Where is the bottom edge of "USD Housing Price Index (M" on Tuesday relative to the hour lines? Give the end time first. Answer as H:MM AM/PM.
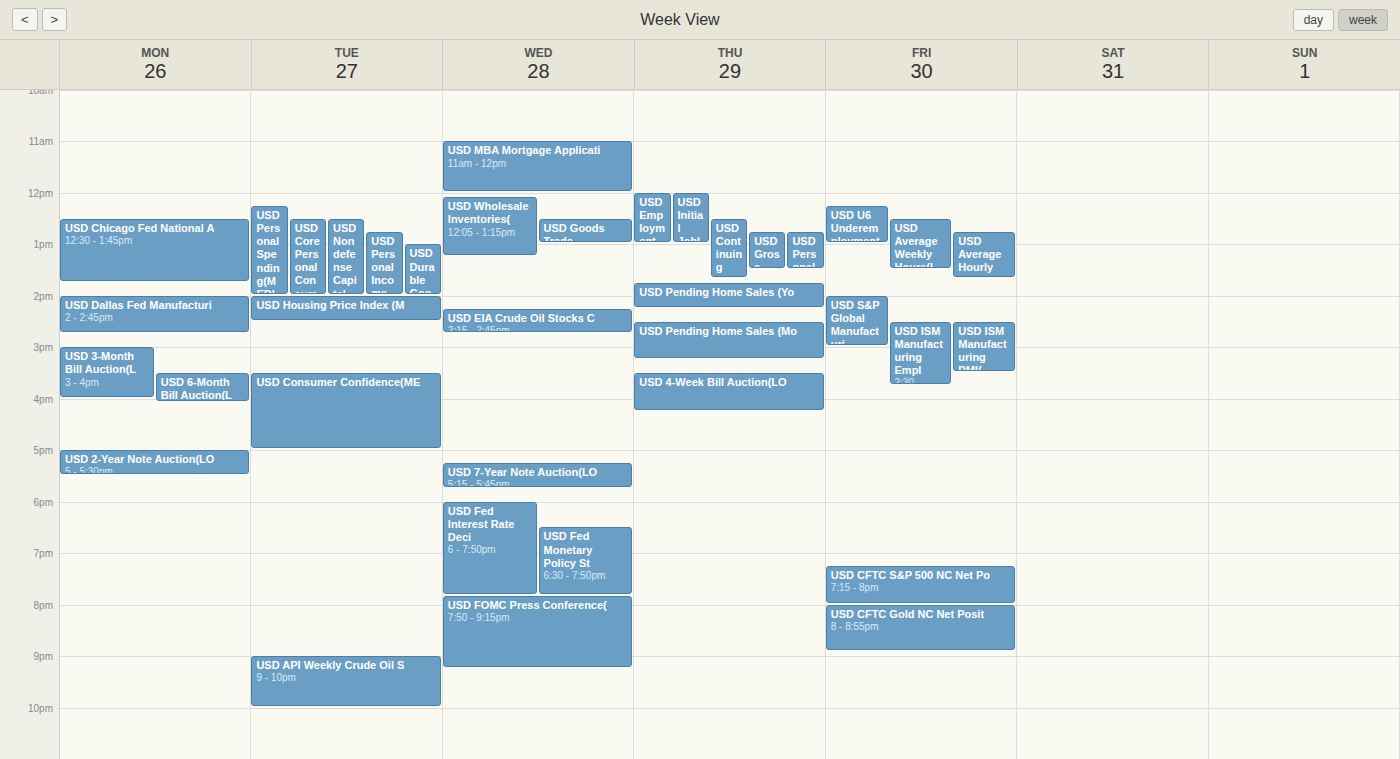
2:30 PM -- halfway between the 2 PM and 3 PM lines.